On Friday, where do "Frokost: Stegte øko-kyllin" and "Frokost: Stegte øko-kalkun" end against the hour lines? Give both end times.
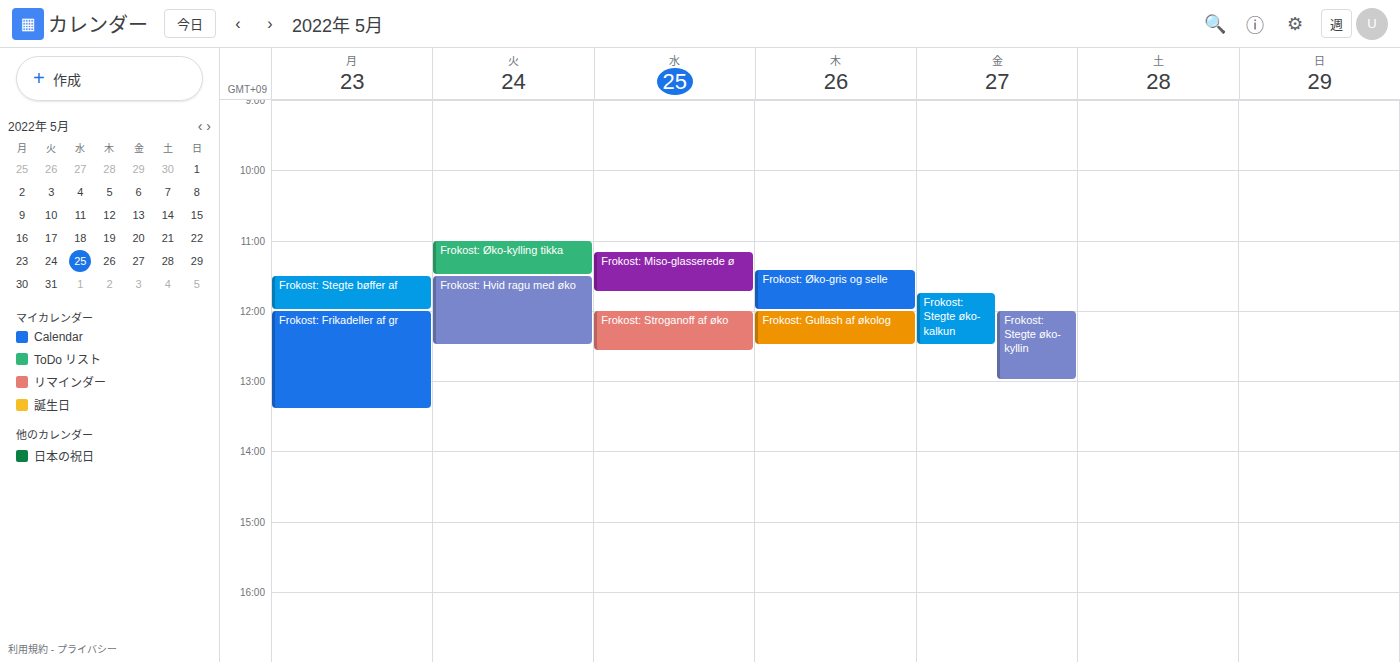
"Frokost: Stegte øko-kyllin": 1:00 PM, exactly on the 1 PM line. "Frokost: Stegte øko-kalkun": 12:30 PM, halfway between the 12 PM and 1 PM lines.